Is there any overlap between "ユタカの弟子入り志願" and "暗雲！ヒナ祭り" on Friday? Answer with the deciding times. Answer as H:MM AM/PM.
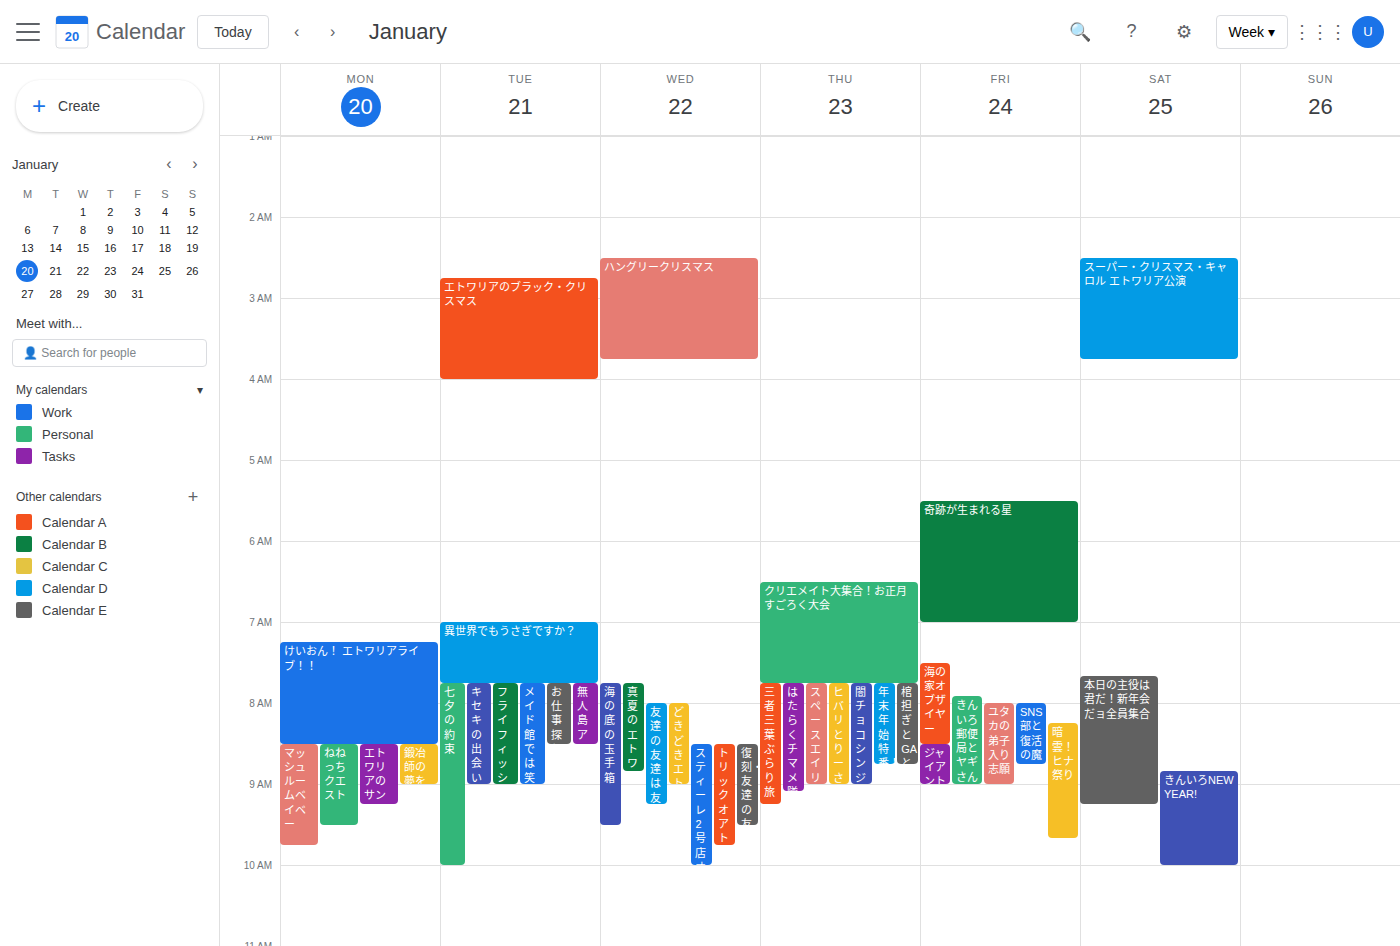
"暗雲！ヒナ祭り" starts at 8:15 AM, before "ユタカの弟子入り志願" ends at 9:00 AM -- they overlap.